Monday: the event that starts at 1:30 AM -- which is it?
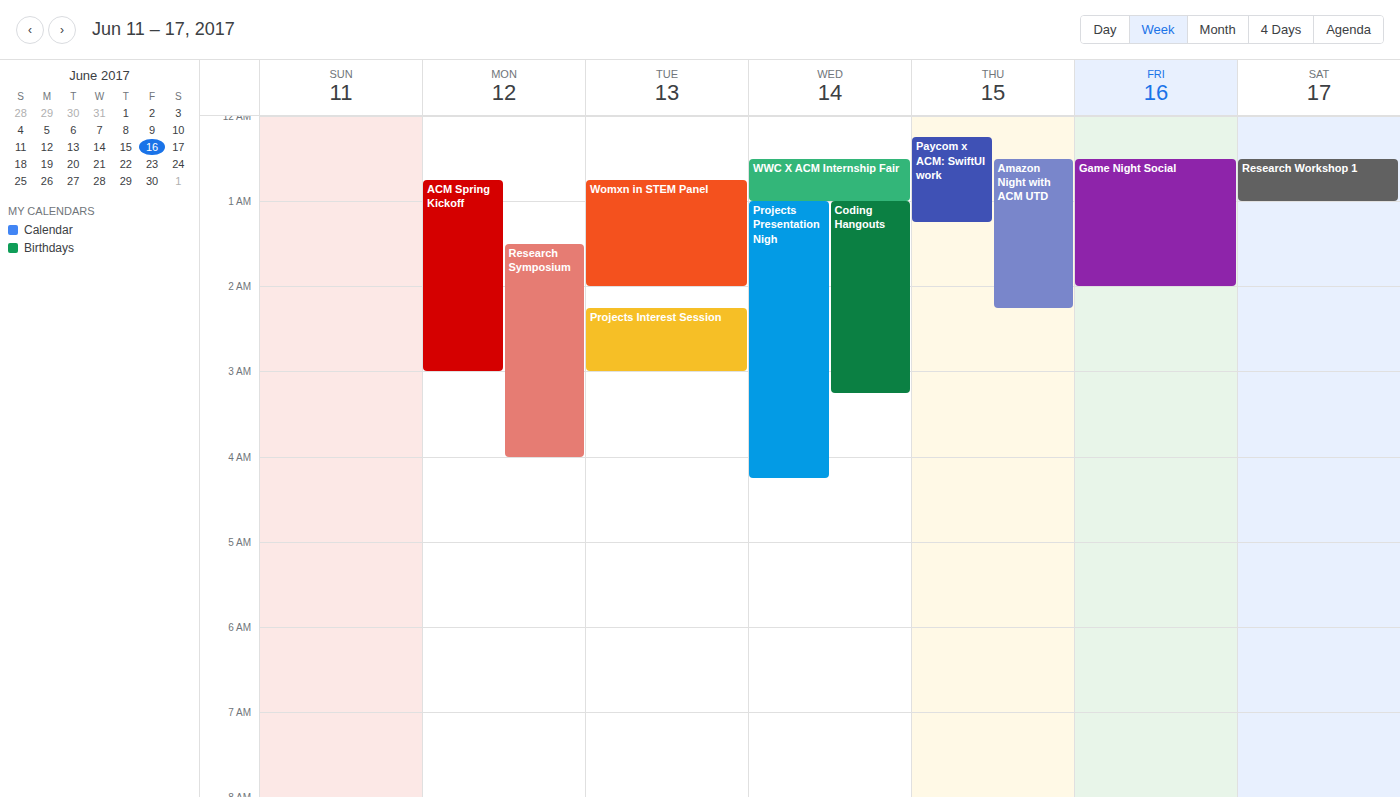
"Research Symposium"